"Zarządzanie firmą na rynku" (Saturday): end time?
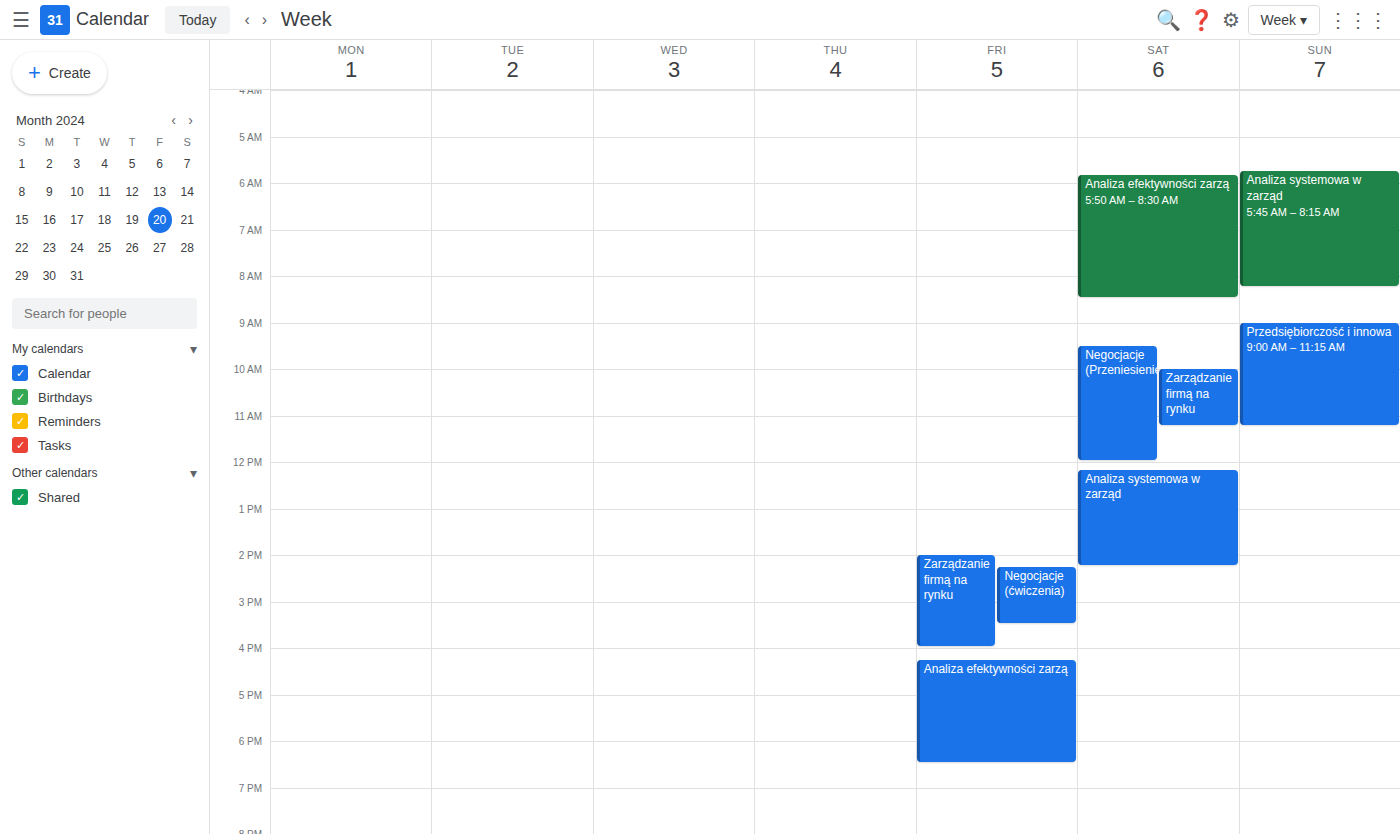
11:15 AM